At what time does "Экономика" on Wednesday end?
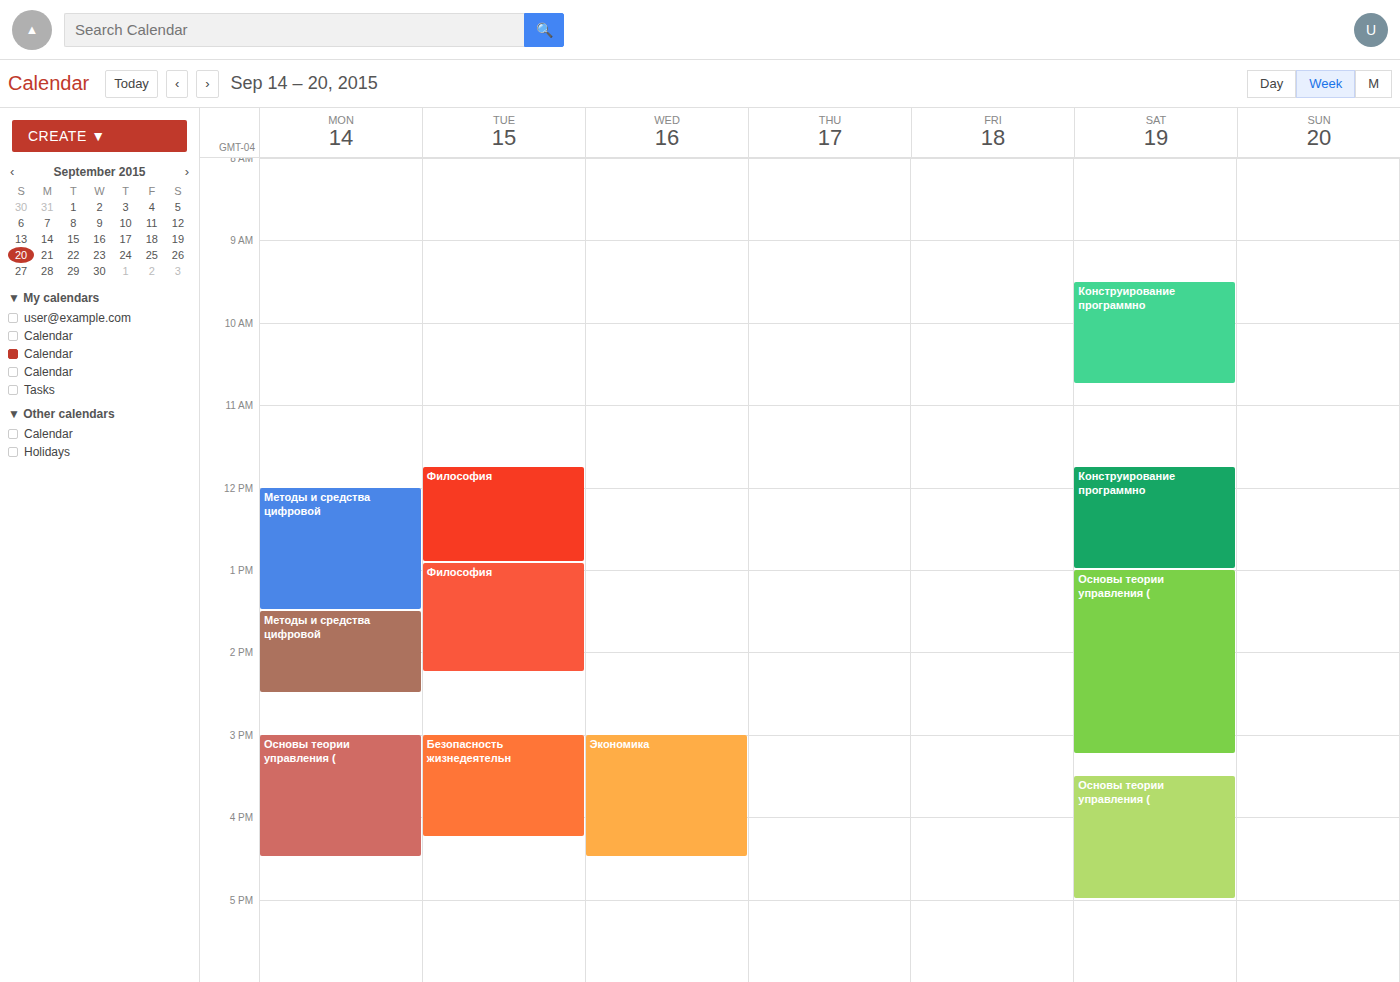
16:30